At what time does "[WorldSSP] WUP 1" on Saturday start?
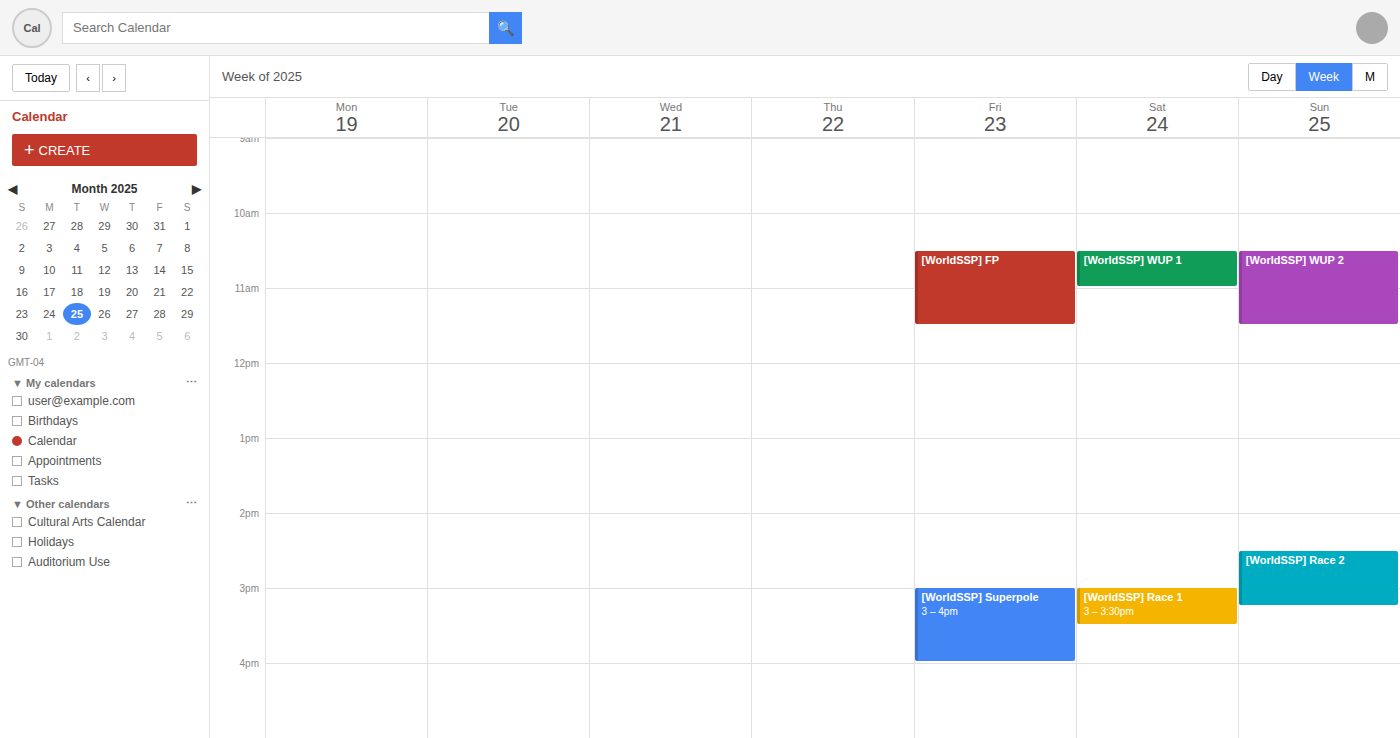
10:30 AM